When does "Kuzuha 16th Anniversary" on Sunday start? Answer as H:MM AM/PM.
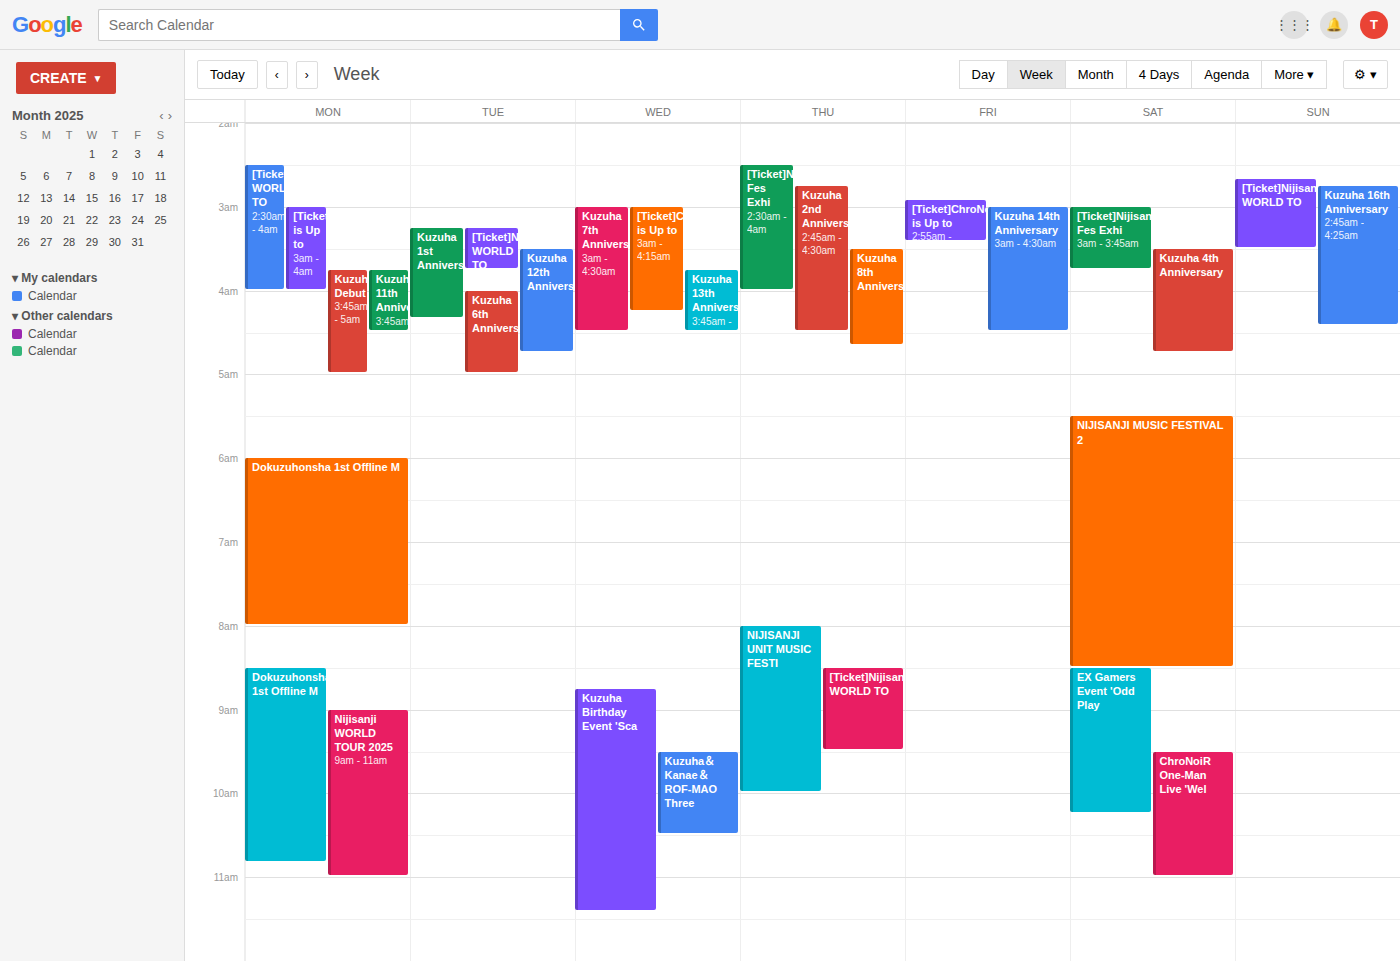
2:45 AM